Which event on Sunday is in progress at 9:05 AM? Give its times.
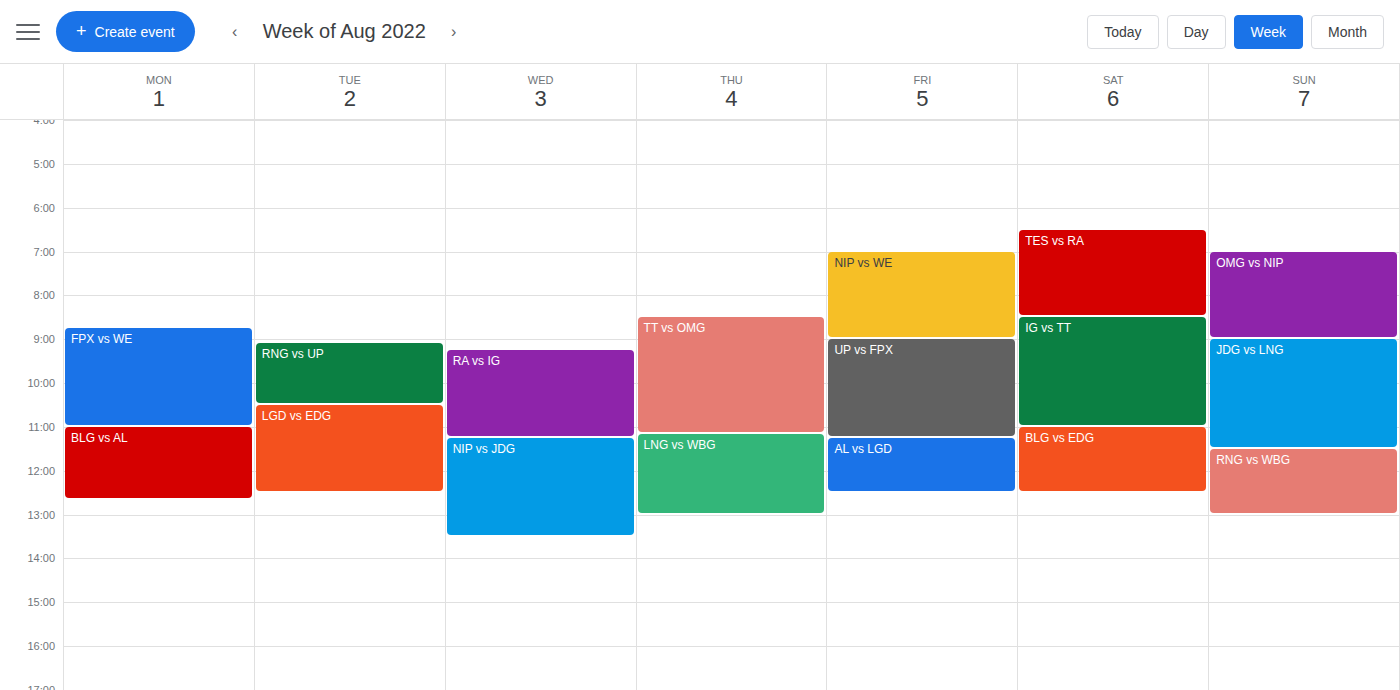
"JDG vs LNG", 9:00 AM to 11:30 AM